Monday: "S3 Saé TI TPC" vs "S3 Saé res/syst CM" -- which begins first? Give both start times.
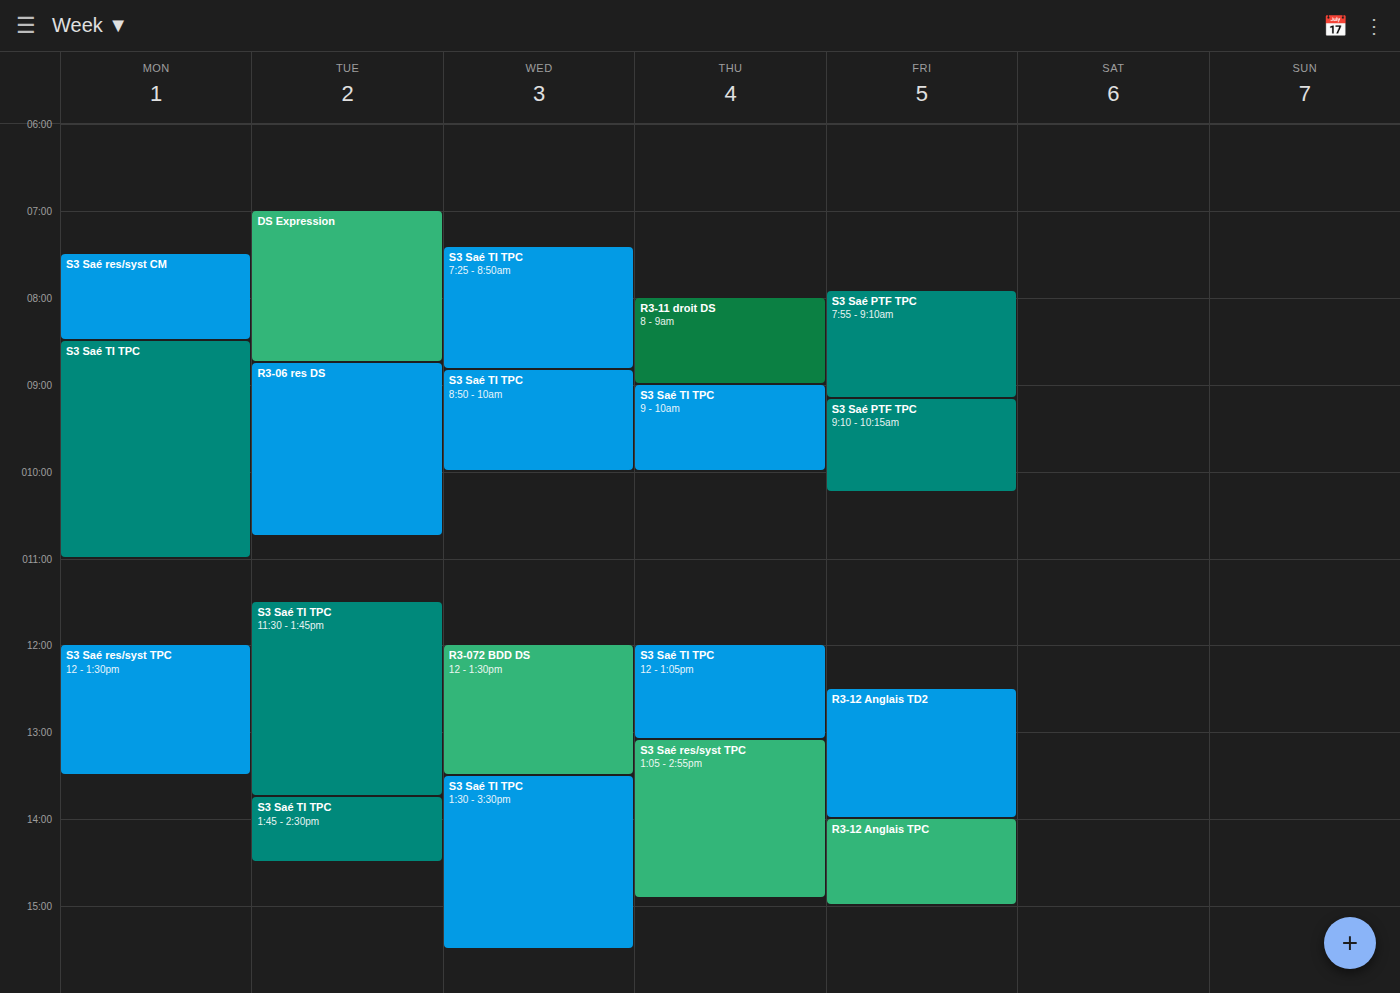
"S3 Saé res/syst CM" 7:30 AM; "S3 Saé TI TPC" 8:30 AM.